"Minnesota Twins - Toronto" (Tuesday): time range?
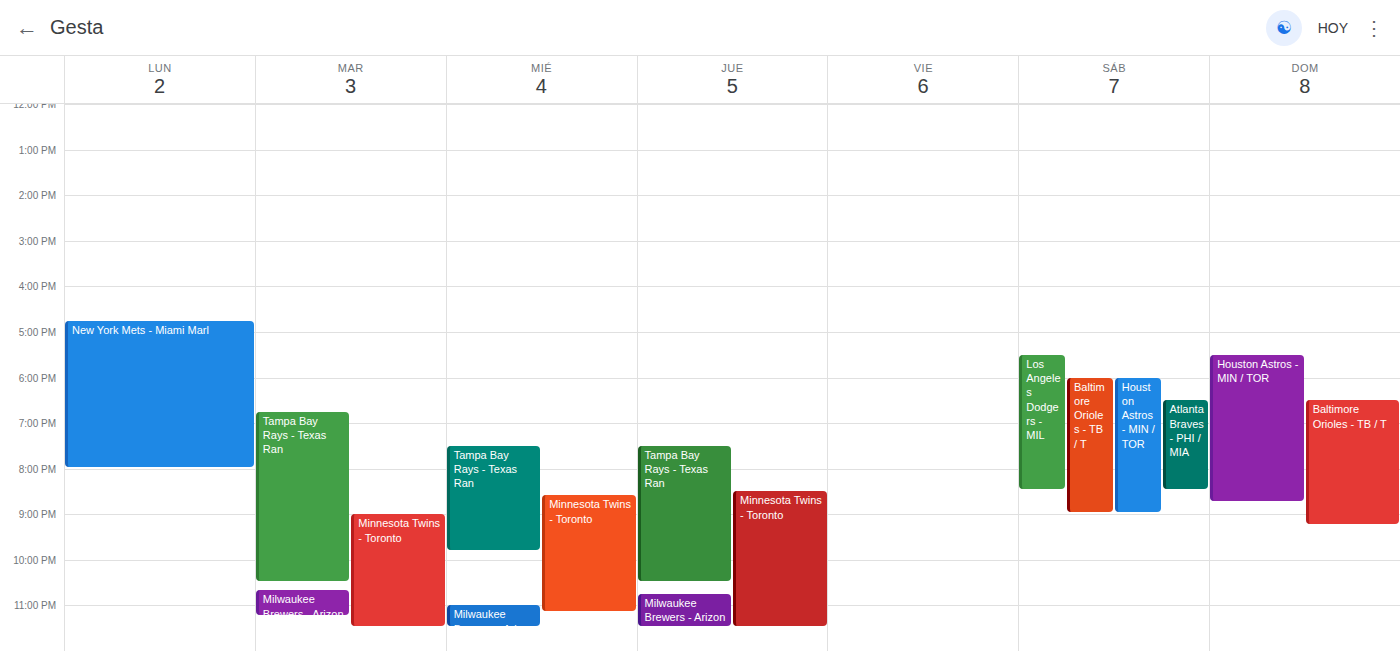
21:00 to 23:30